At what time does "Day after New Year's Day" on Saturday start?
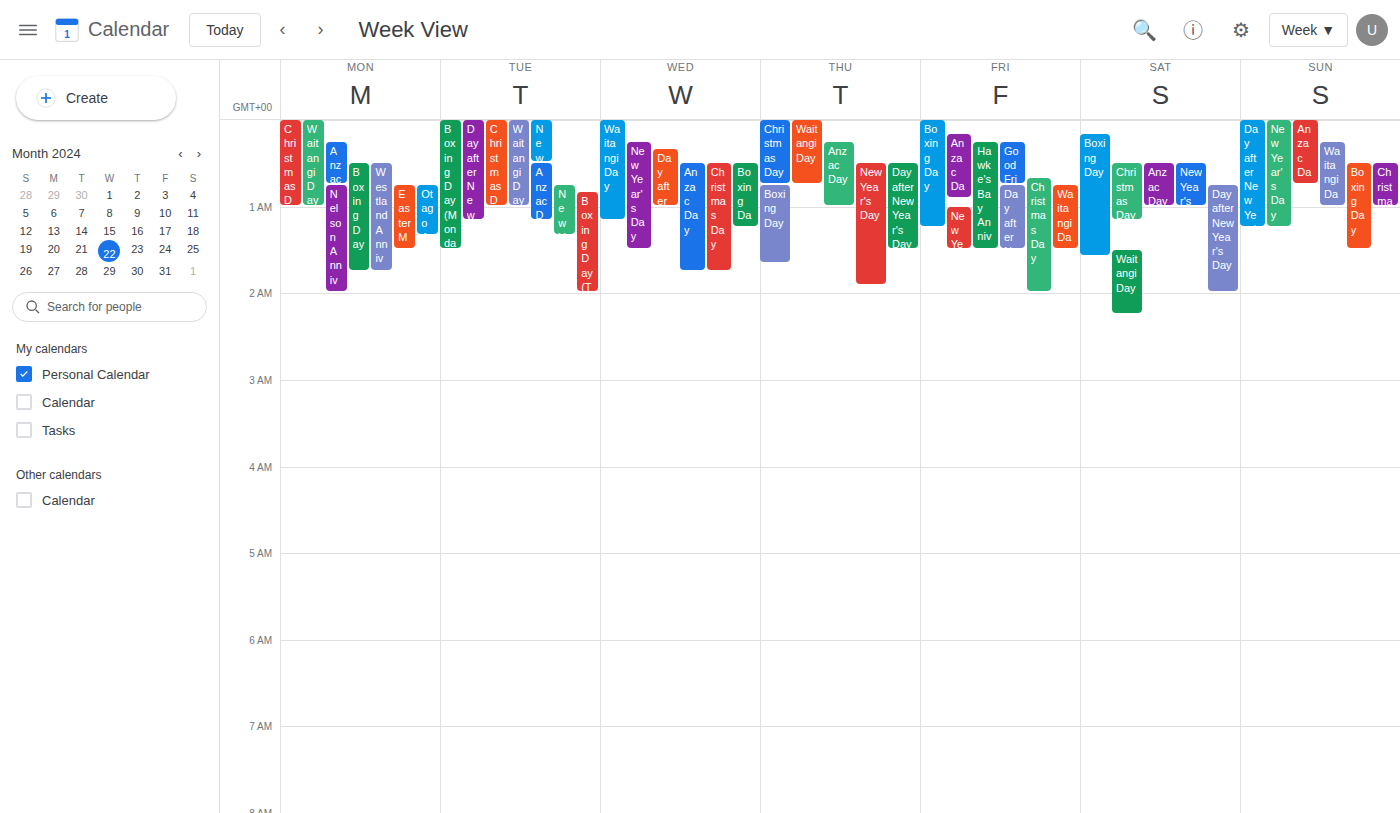
00:45